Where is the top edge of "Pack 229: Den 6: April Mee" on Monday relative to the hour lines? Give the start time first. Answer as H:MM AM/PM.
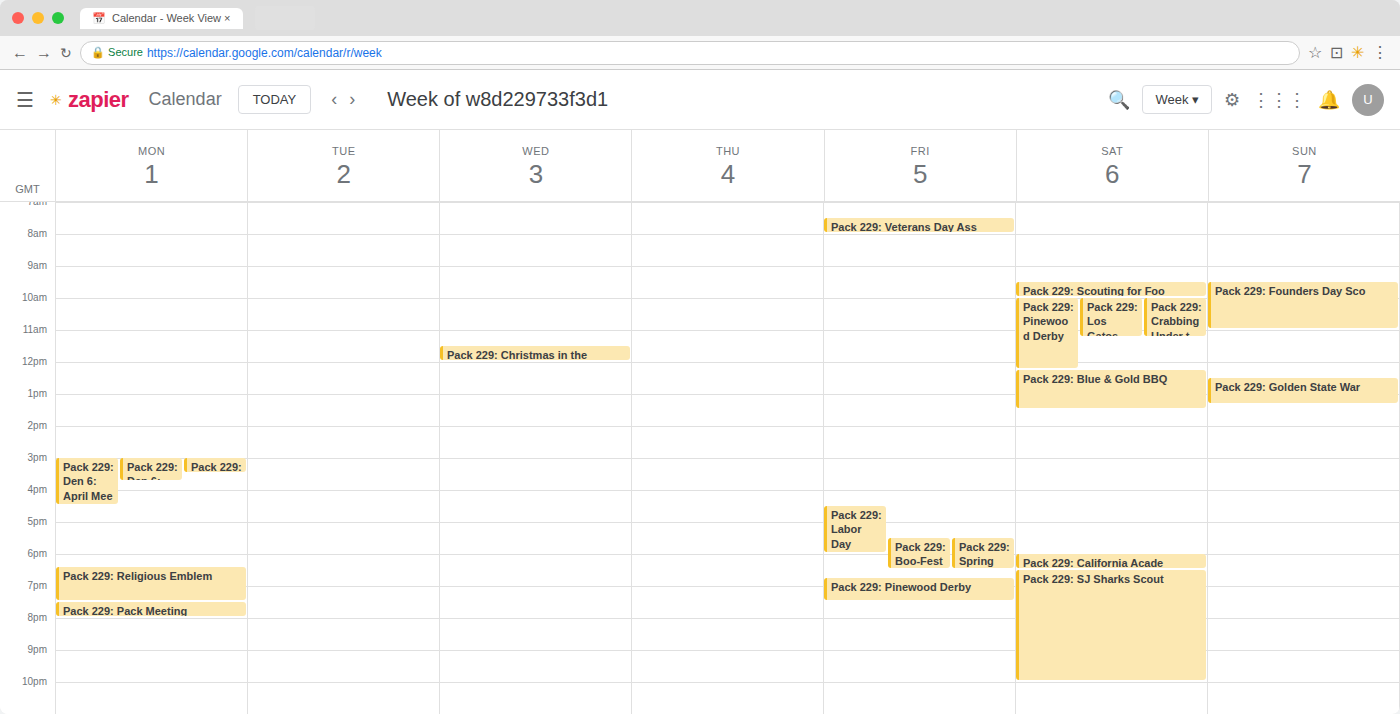
3:00 PM -- exactly on the 3 PM line.